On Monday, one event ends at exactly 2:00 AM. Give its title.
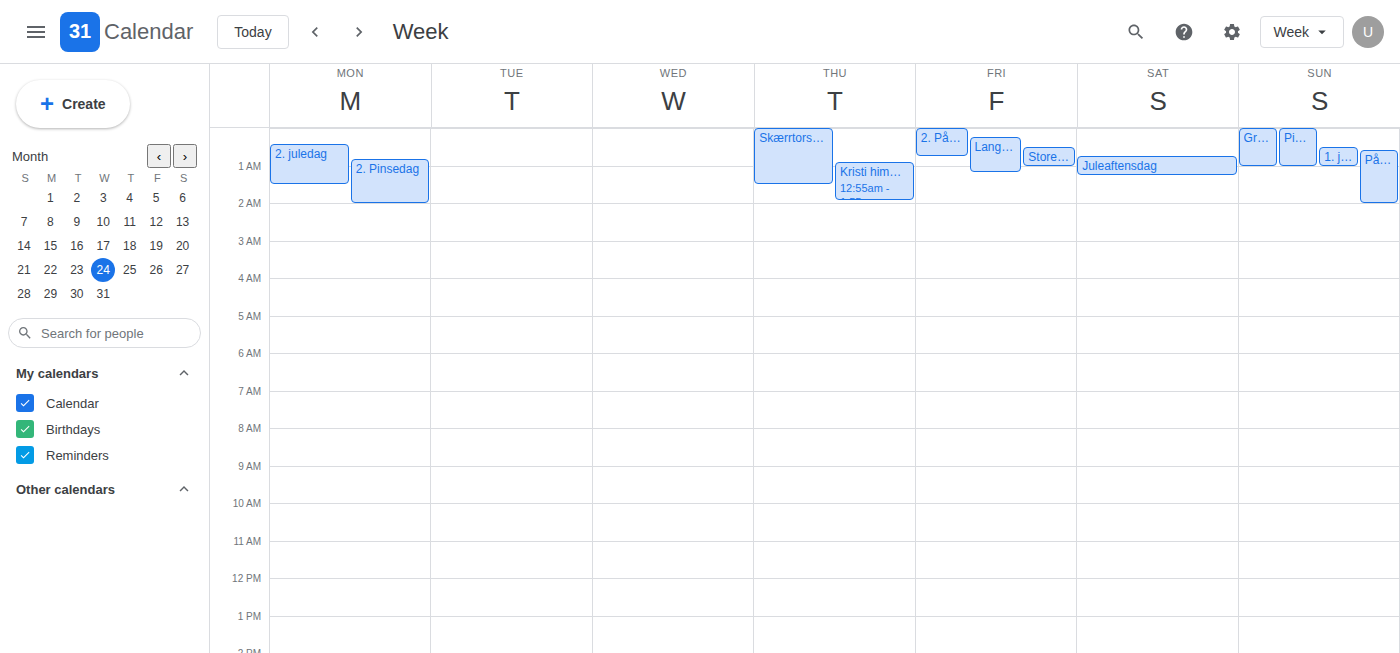
"2. Pinsedag"